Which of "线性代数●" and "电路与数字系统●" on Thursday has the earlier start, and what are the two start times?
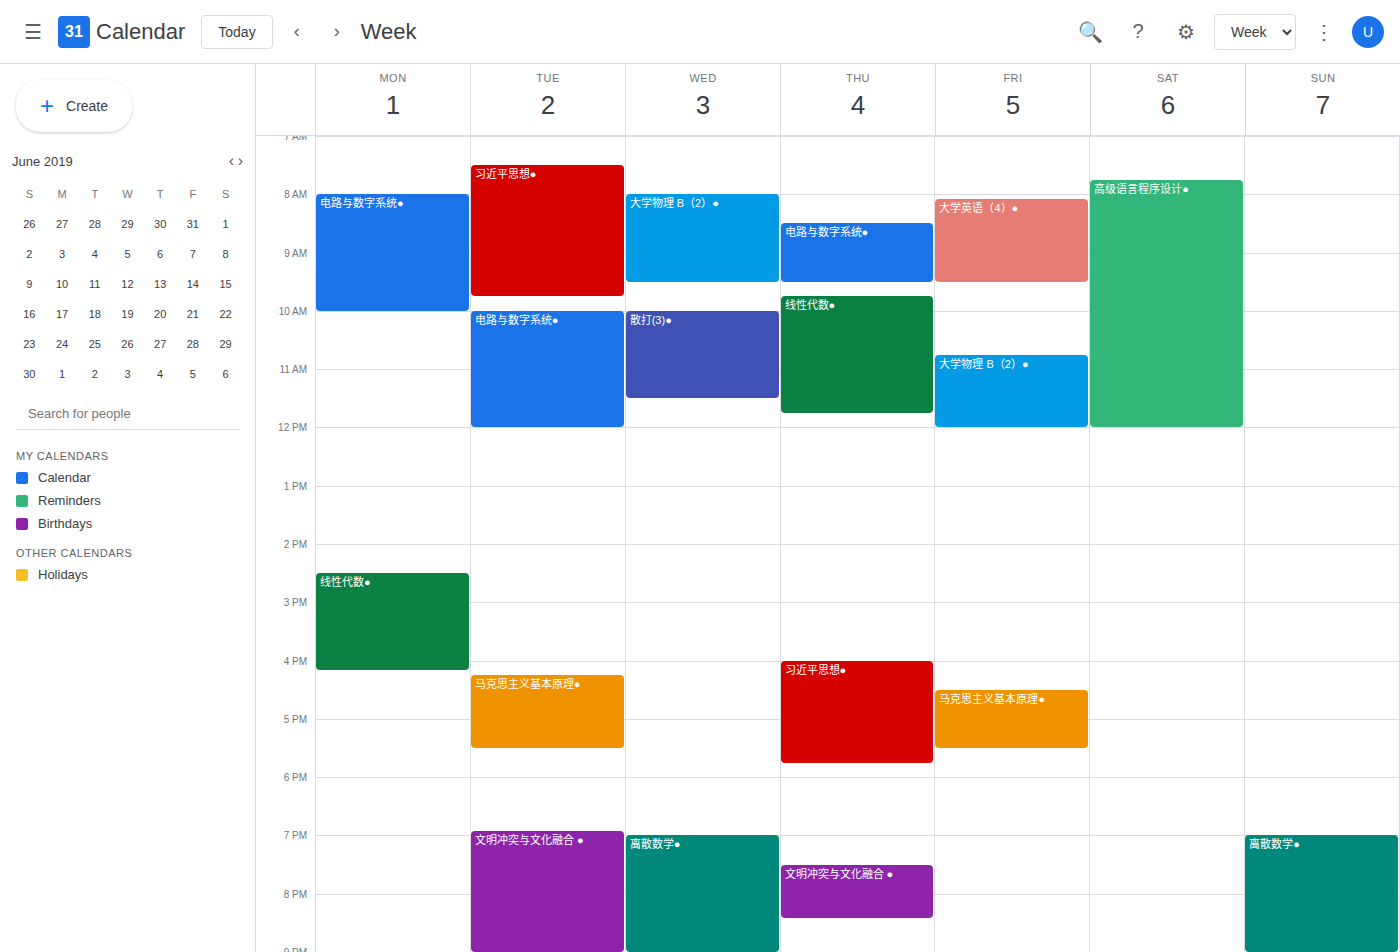
"电路与数字系统●" 8:30 AM; "线性代数●" 9:45 AM.